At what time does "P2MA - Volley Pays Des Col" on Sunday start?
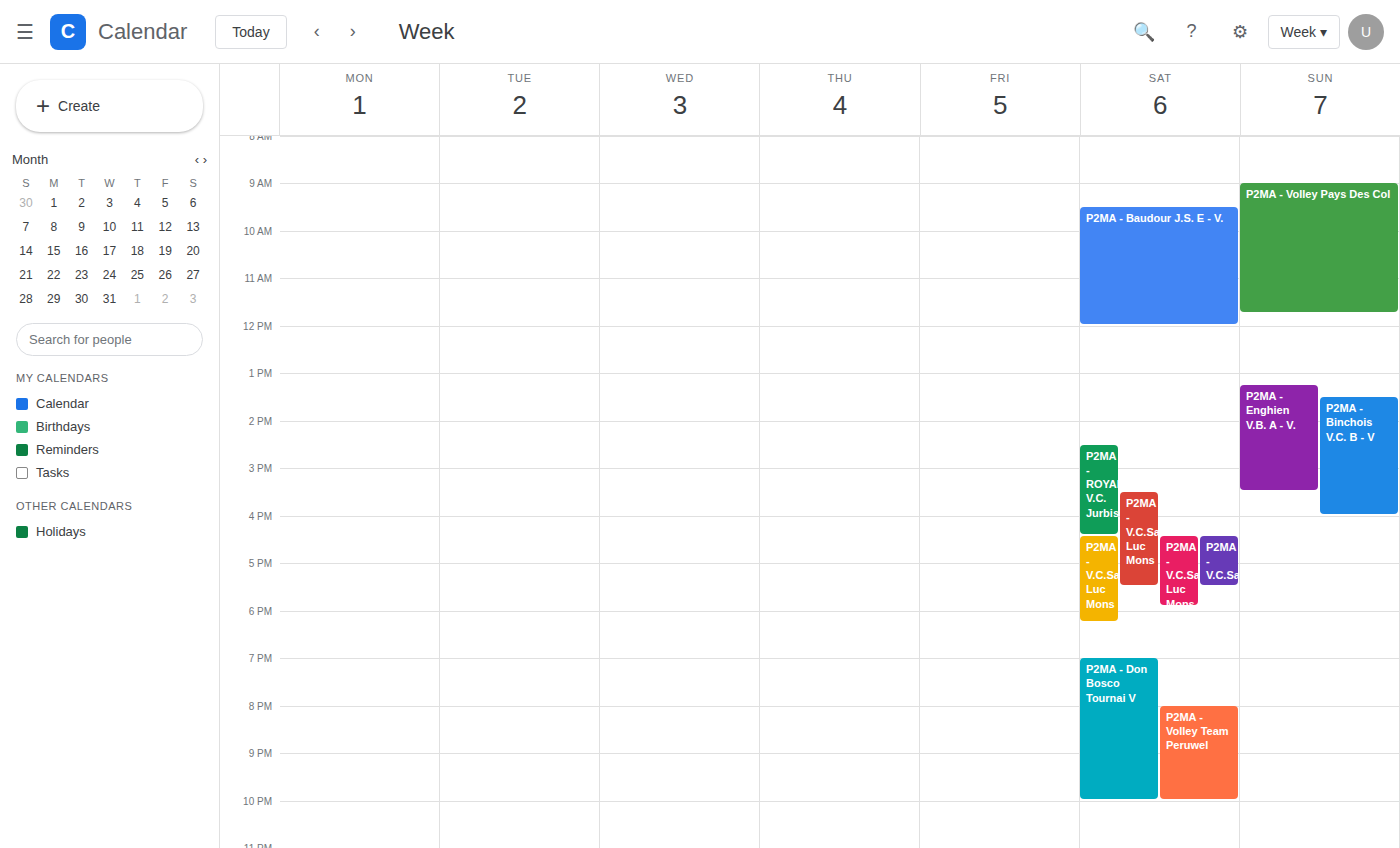
9:00 AM